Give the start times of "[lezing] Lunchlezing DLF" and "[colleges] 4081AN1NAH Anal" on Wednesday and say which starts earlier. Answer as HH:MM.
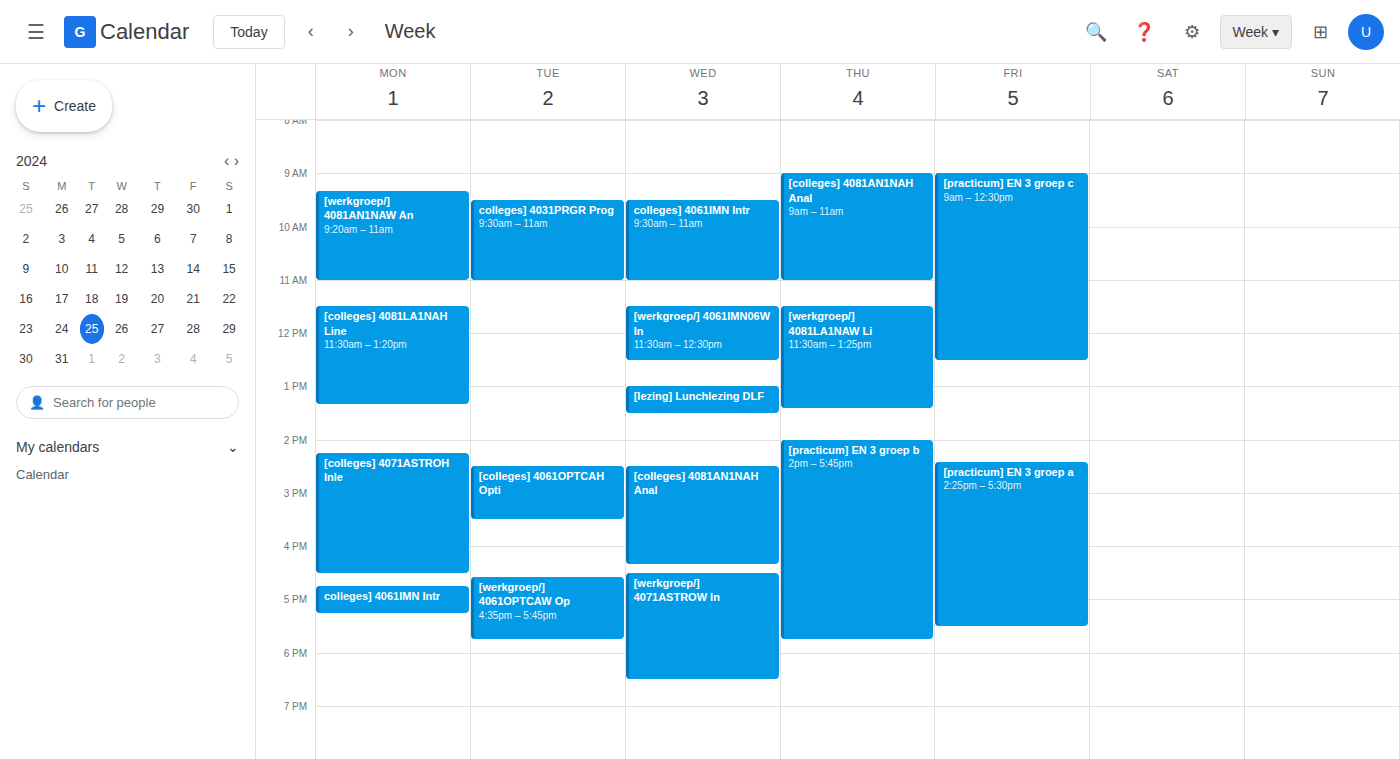
"[lezing] Lunchlezing DLF" 13:00; "[colleges] 4081AN1NAH Anal" 14:30.